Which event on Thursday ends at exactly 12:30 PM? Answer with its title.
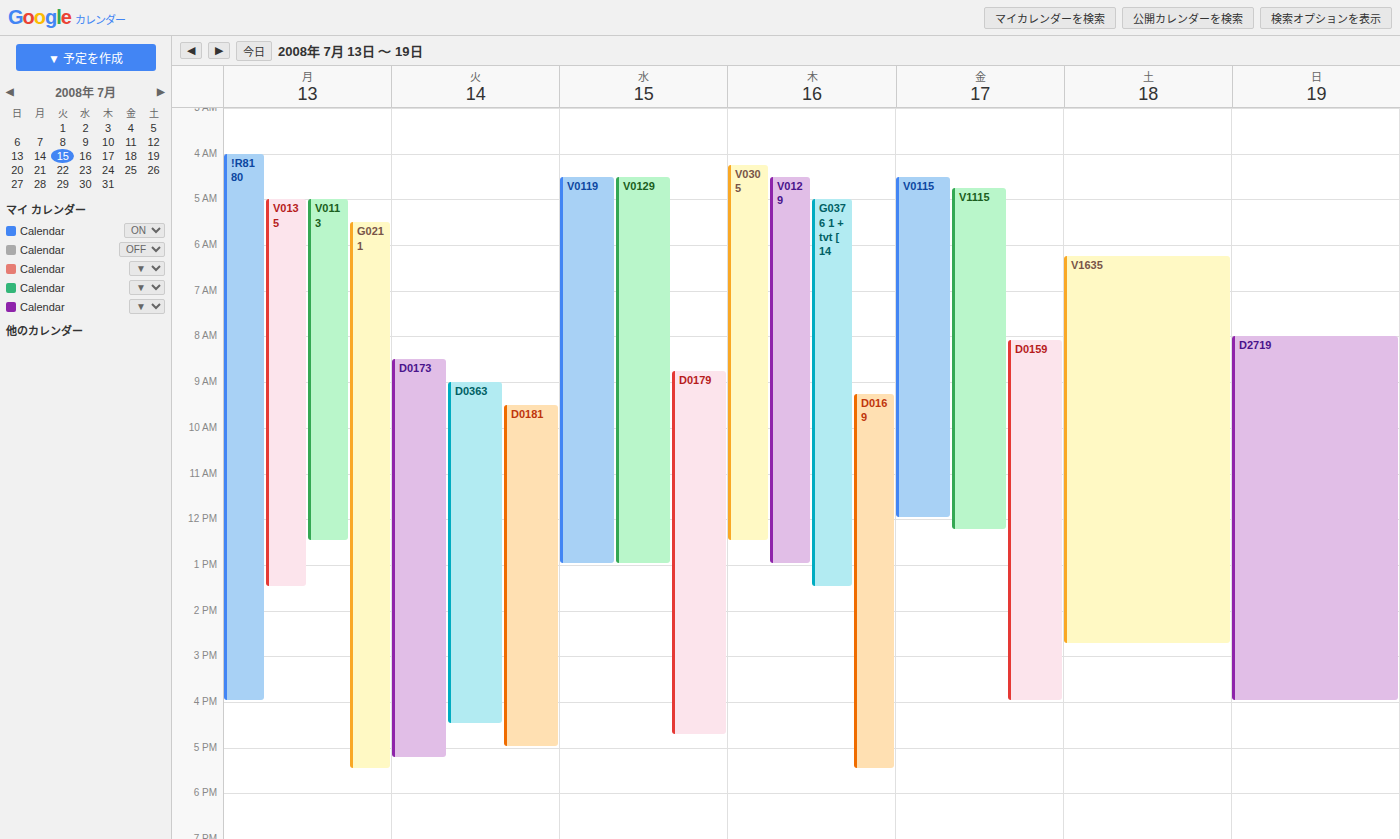
"V0305"